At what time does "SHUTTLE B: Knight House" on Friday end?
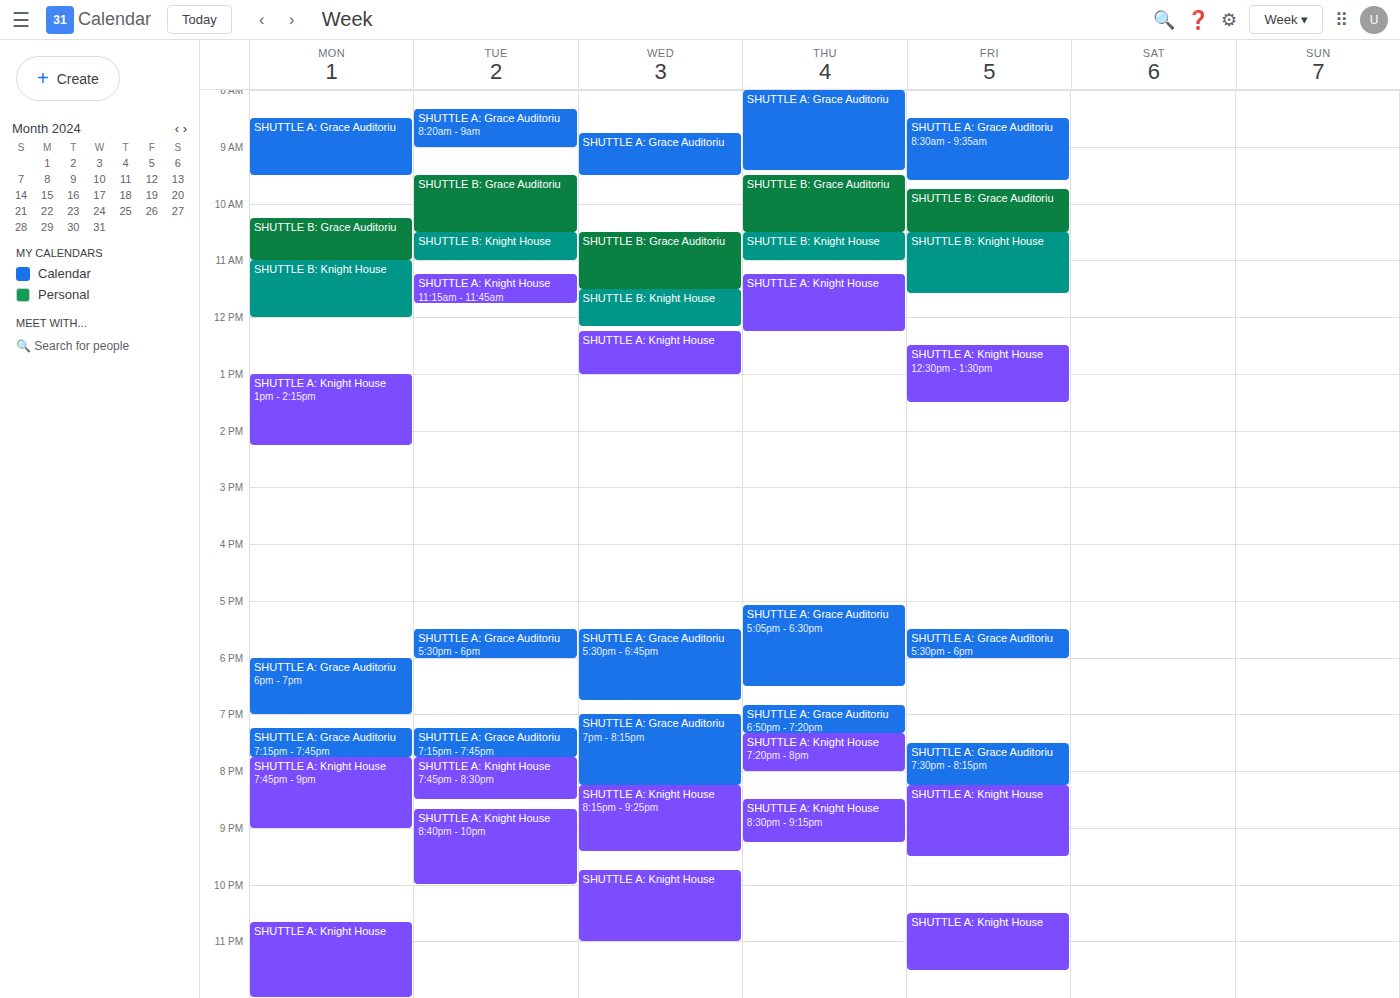
11:35 AM